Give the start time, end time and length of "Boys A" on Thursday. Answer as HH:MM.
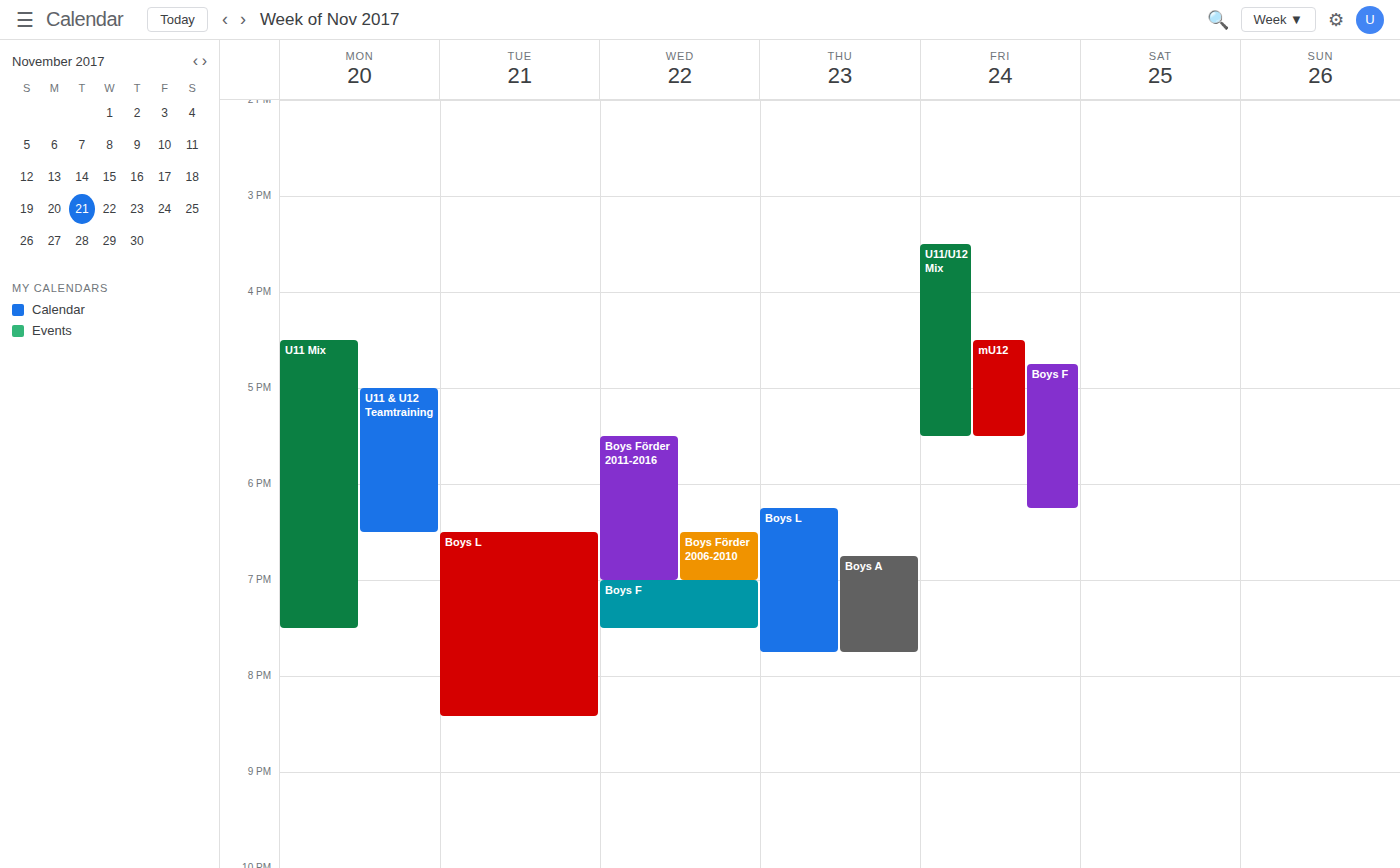
18:45 to 19:45, 1 hour